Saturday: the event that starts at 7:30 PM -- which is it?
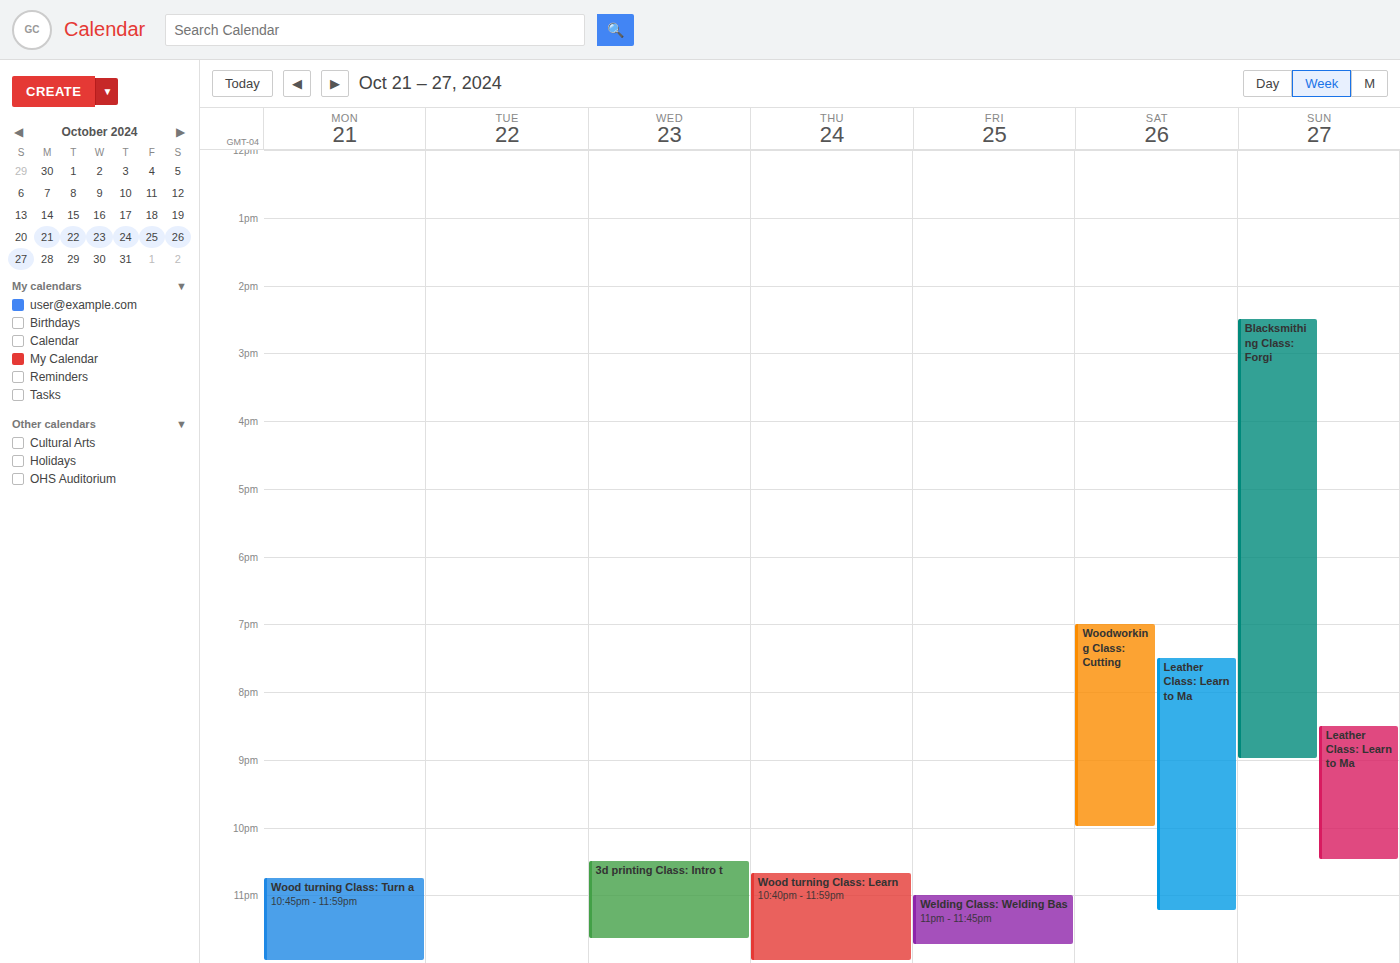
"Leather Class: Learn to Ma"